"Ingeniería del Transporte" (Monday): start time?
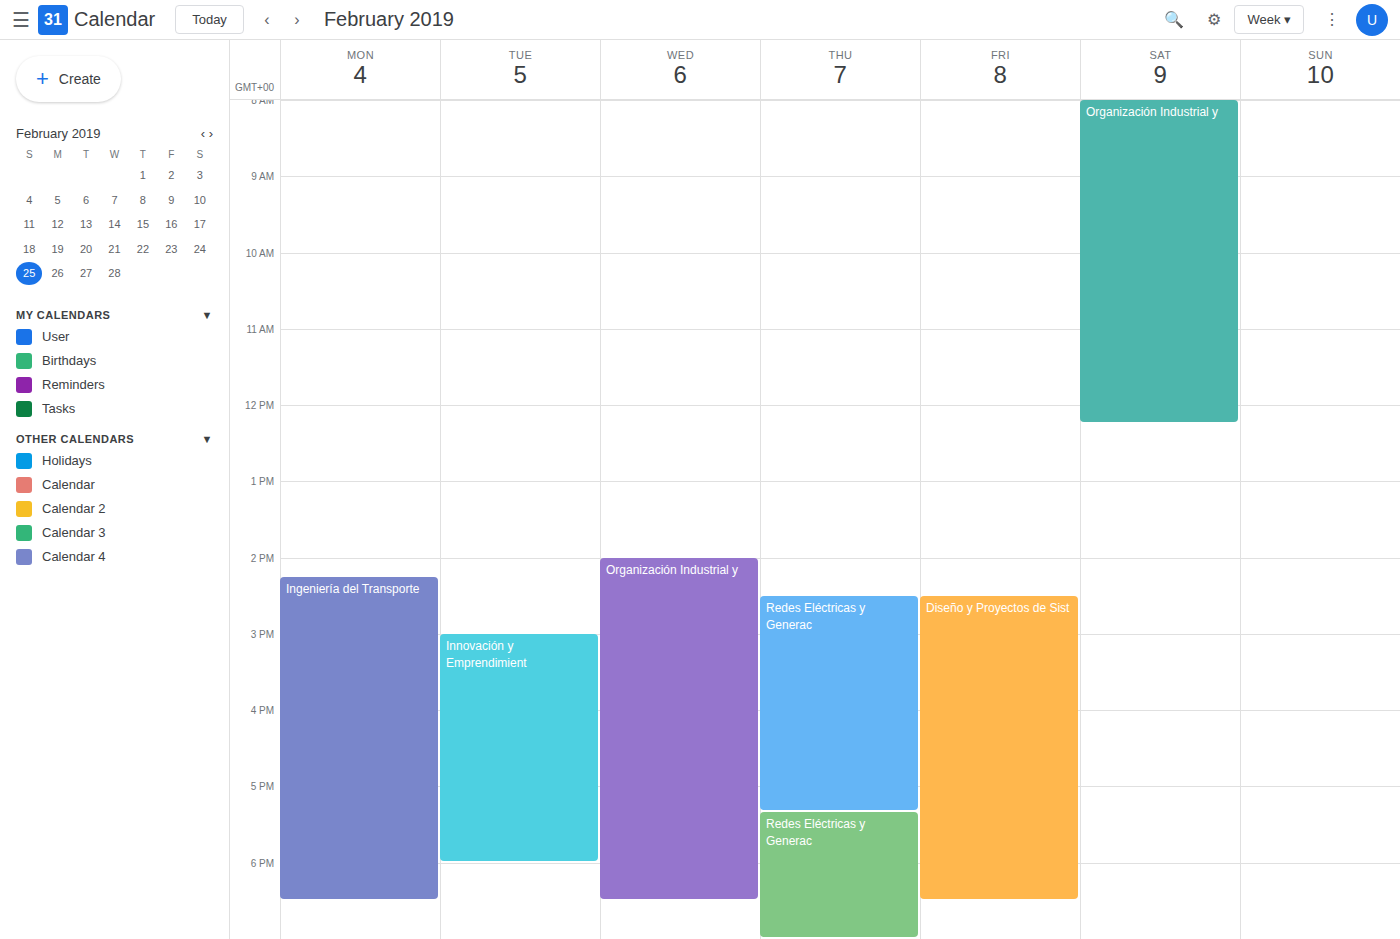
2:15 PM